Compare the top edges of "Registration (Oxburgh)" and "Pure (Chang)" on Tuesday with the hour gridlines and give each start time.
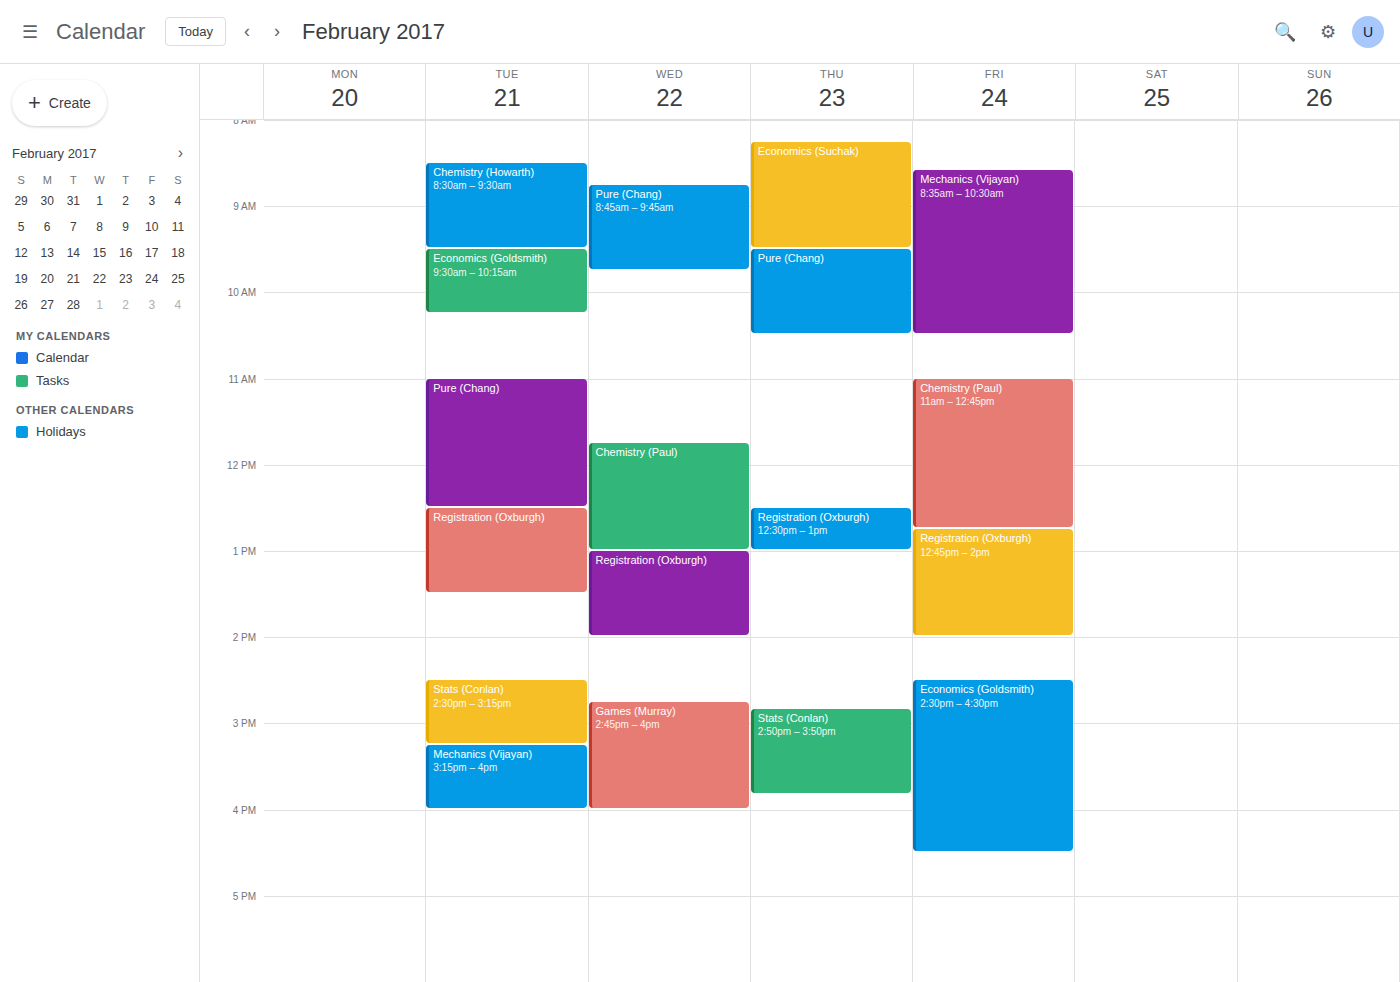
"Registration (Oxburgh)": 12:30 PM, halfway between the 12 PM and 1 PM lines. "Pure (Chang)": 11:00 AM, exactly on the 11 AM line.